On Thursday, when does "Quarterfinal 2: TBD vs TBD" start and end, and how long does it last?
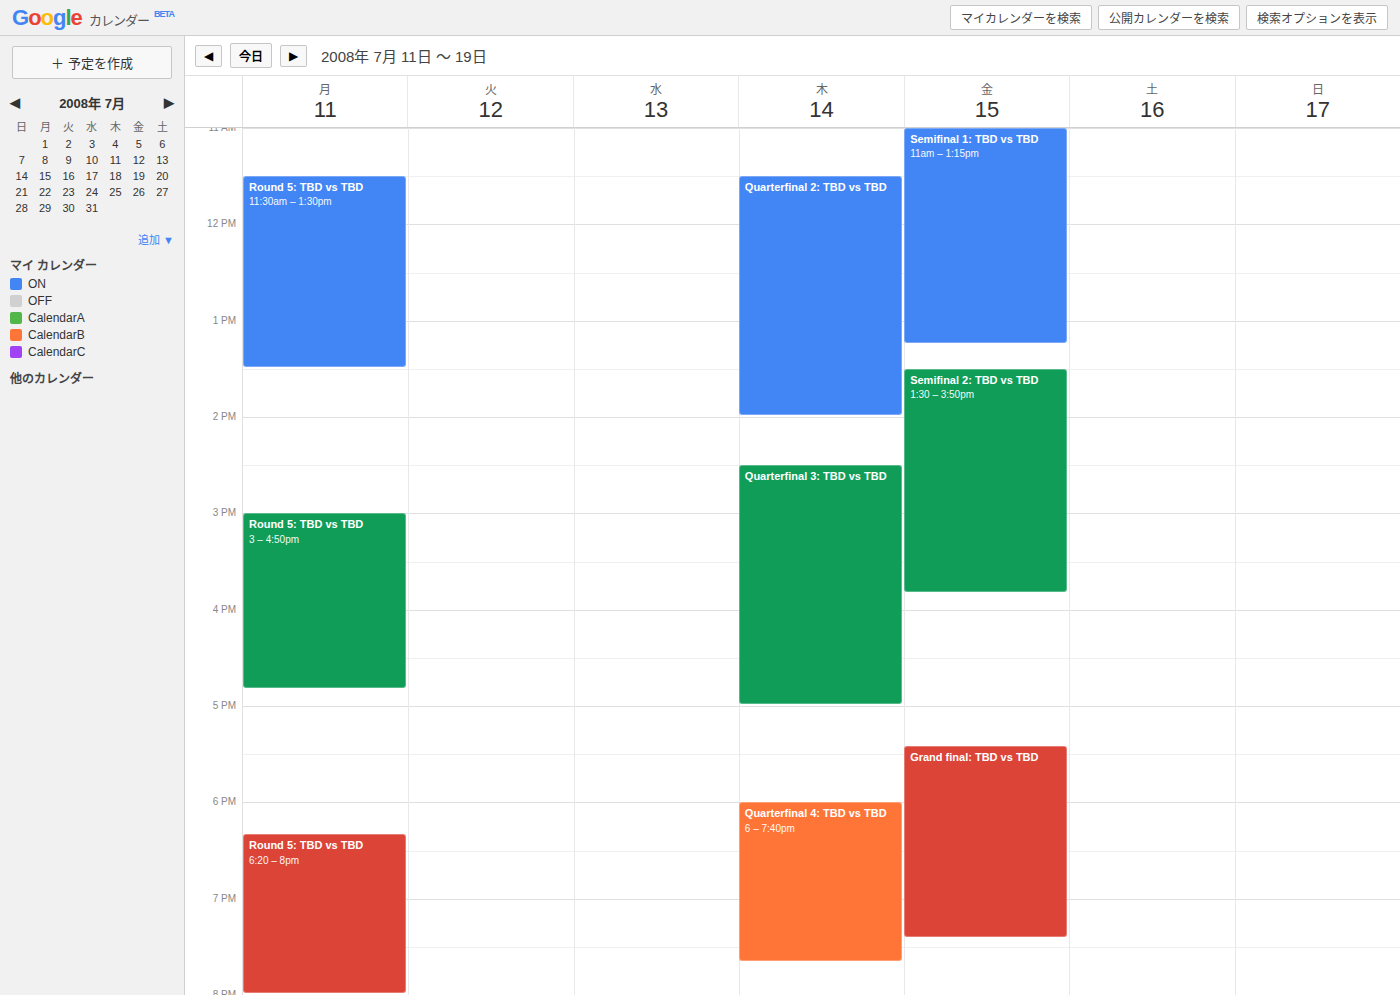
11:30 AM to 2:00 PM, 2 hours 30 minutes